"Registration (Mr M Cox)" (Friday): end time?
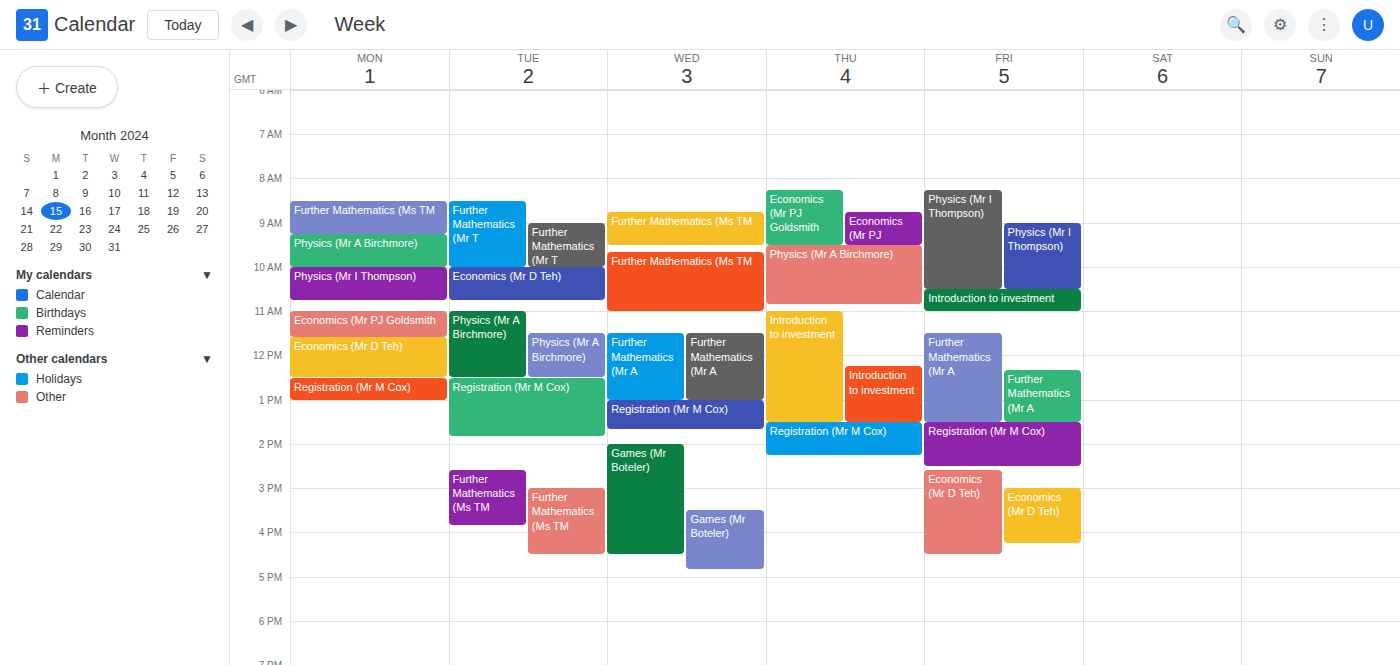
2:30 PM